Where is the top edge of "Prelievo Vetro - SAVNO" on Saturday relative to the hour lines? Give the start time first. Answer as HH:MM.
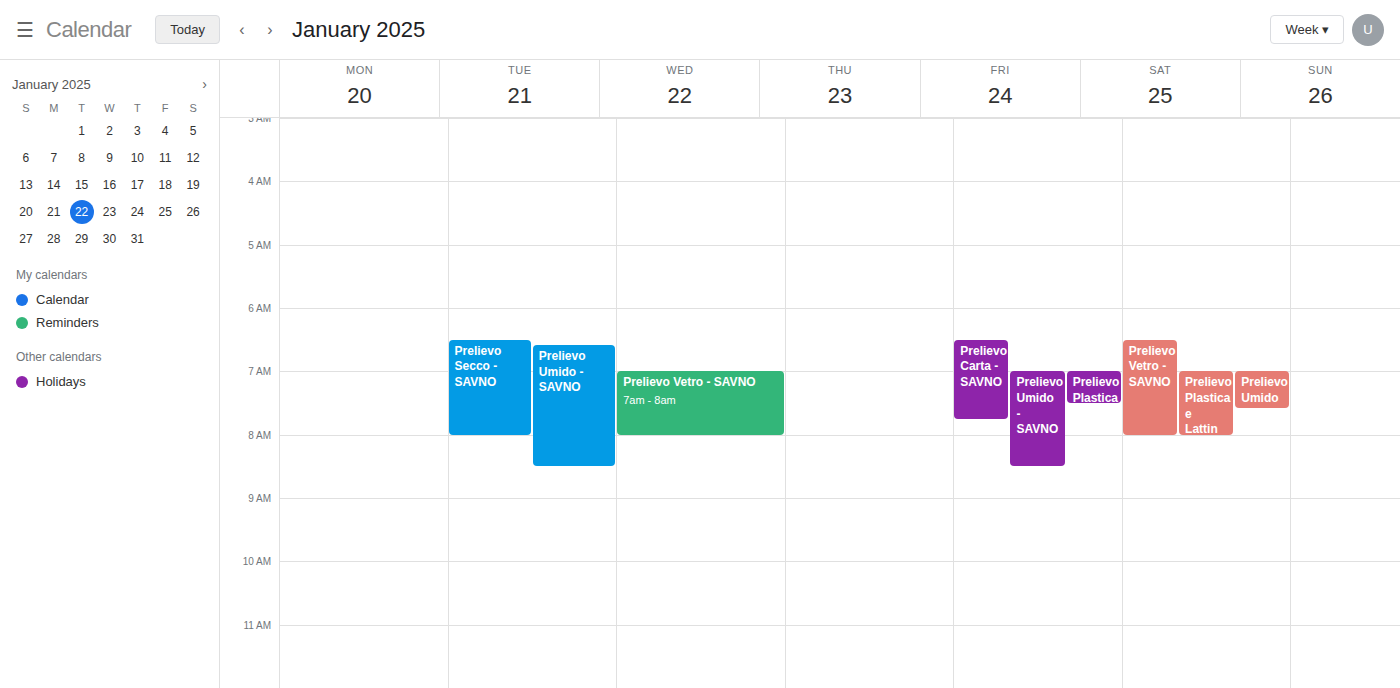
06:30 -- halfway between the 06:00 and 07:00 lines.